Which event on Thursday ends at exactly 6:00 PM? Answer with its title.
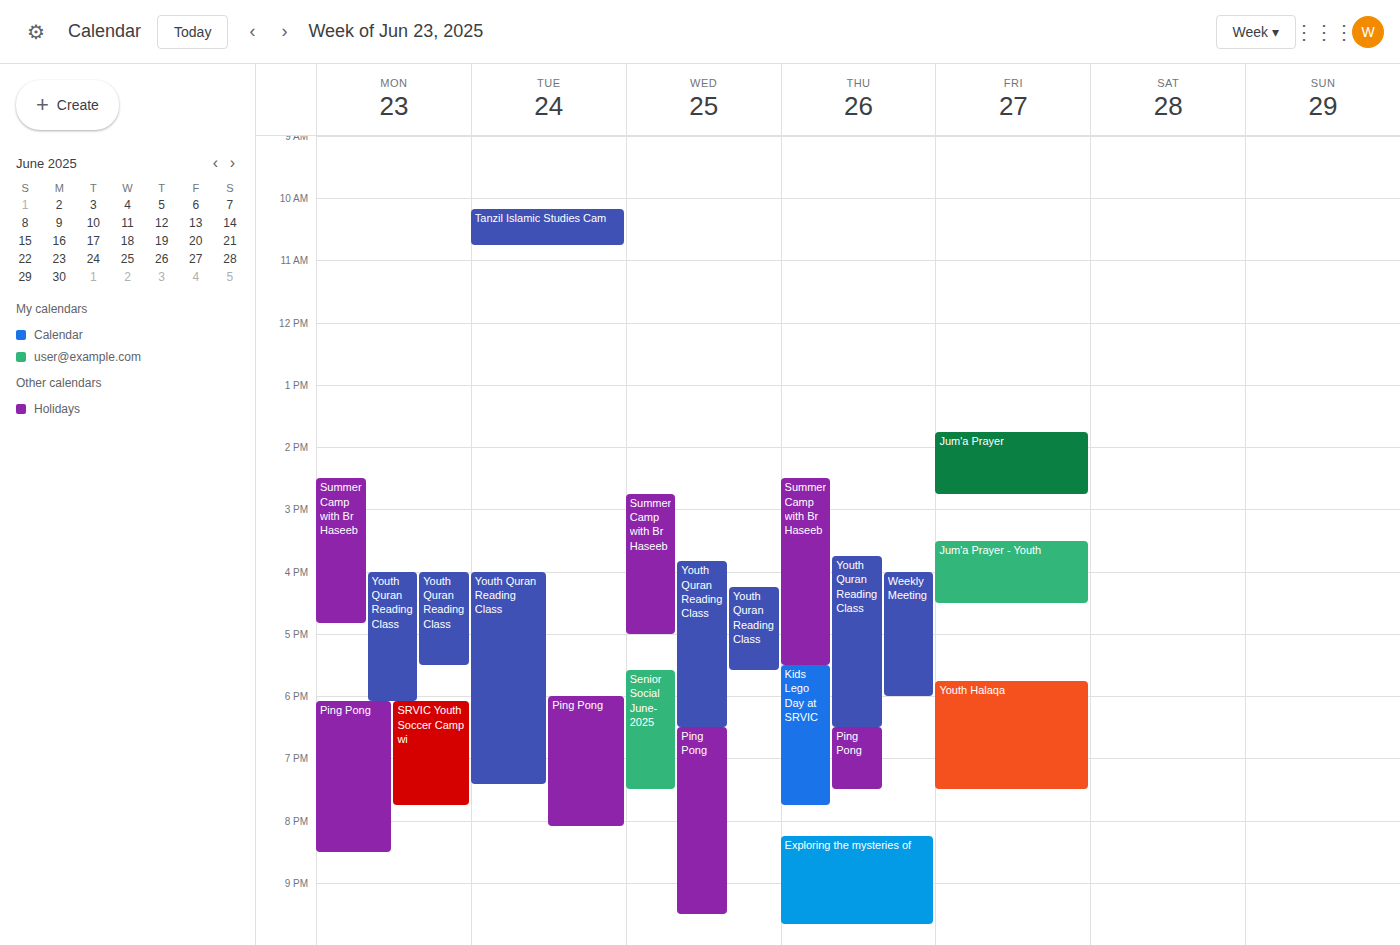
"Weekly Meeting"